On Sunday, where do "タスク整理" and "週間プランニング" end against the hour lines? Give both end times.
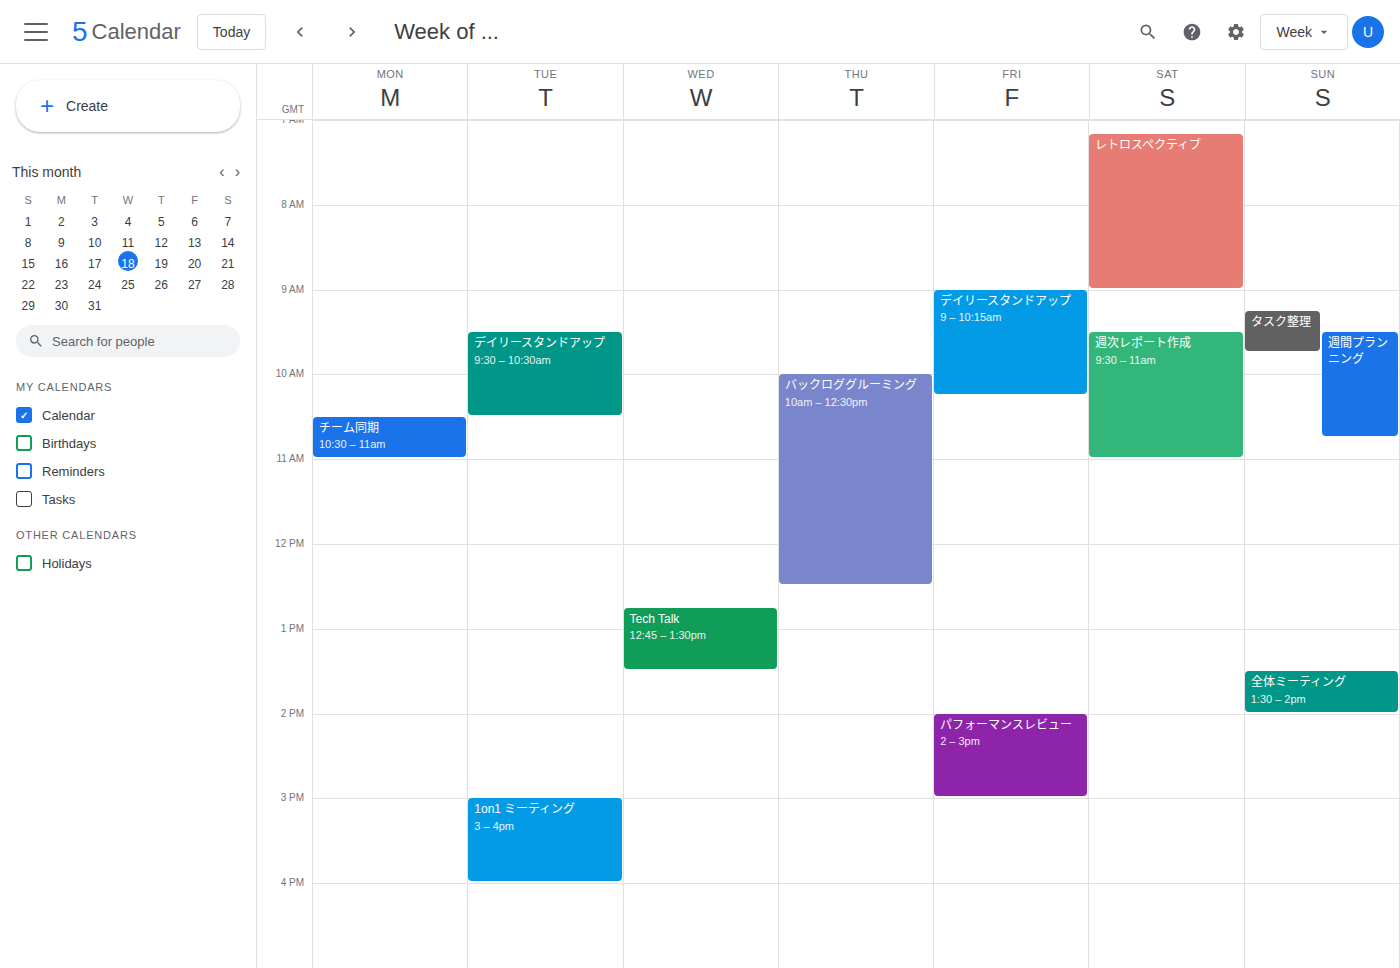
"タスク整理": 9:45 AM, neither: three quarters of the way from the 9 AM line to the 10 AM line. "週間プランニング": 10:45 AM, neither: three quarters of the way from the 10 AM line to the 11 AM line.